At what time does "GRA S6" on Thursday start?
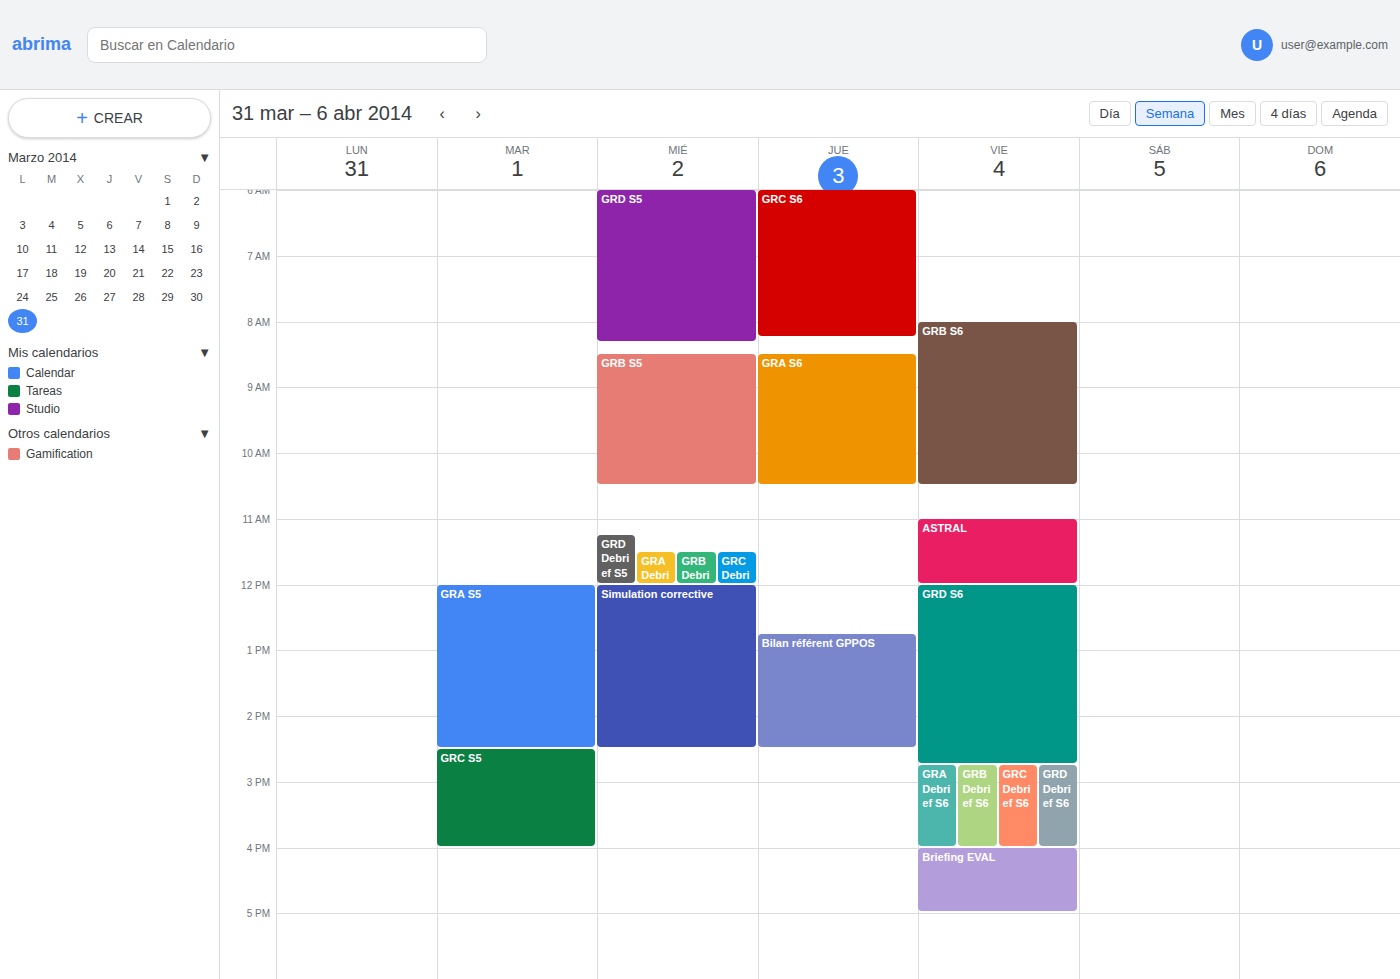
8:30 AM